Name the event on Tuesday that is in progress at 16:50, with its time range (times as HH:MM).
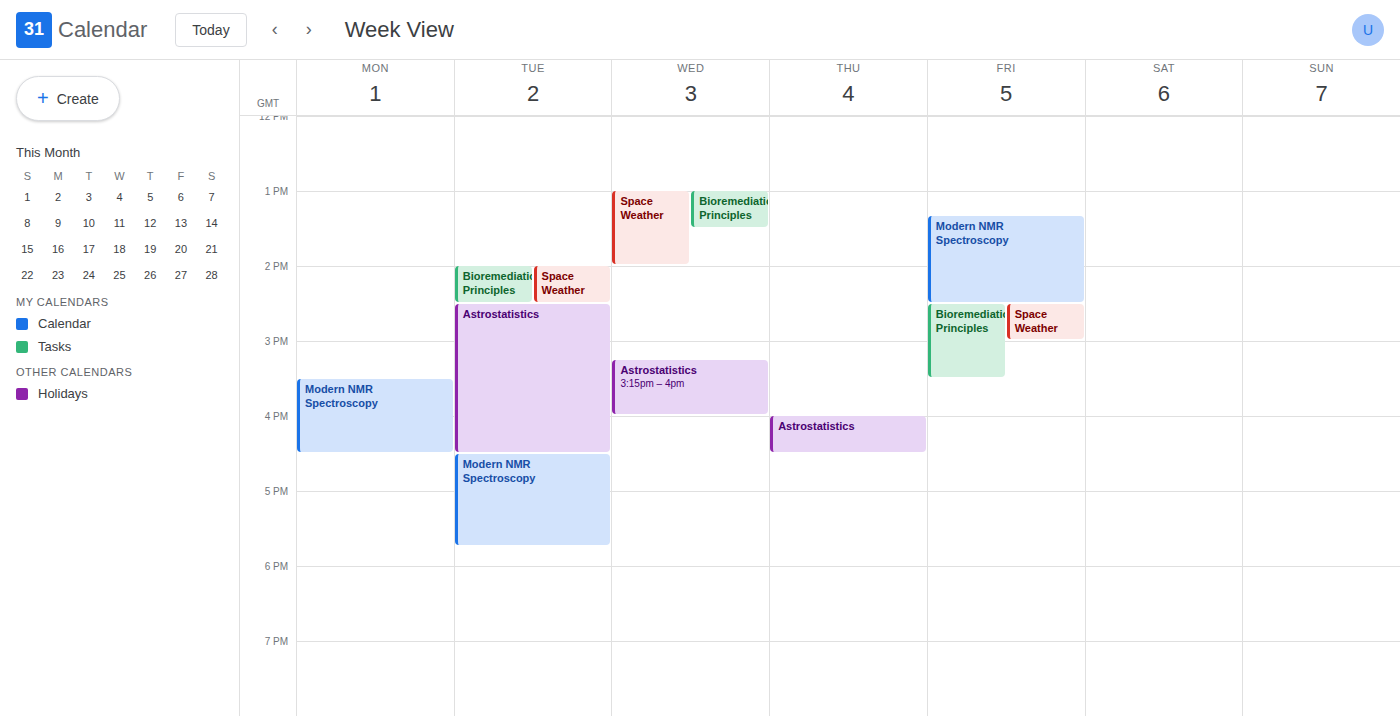
"Modern NMR Spectroscopy", 16:30 to 17:45